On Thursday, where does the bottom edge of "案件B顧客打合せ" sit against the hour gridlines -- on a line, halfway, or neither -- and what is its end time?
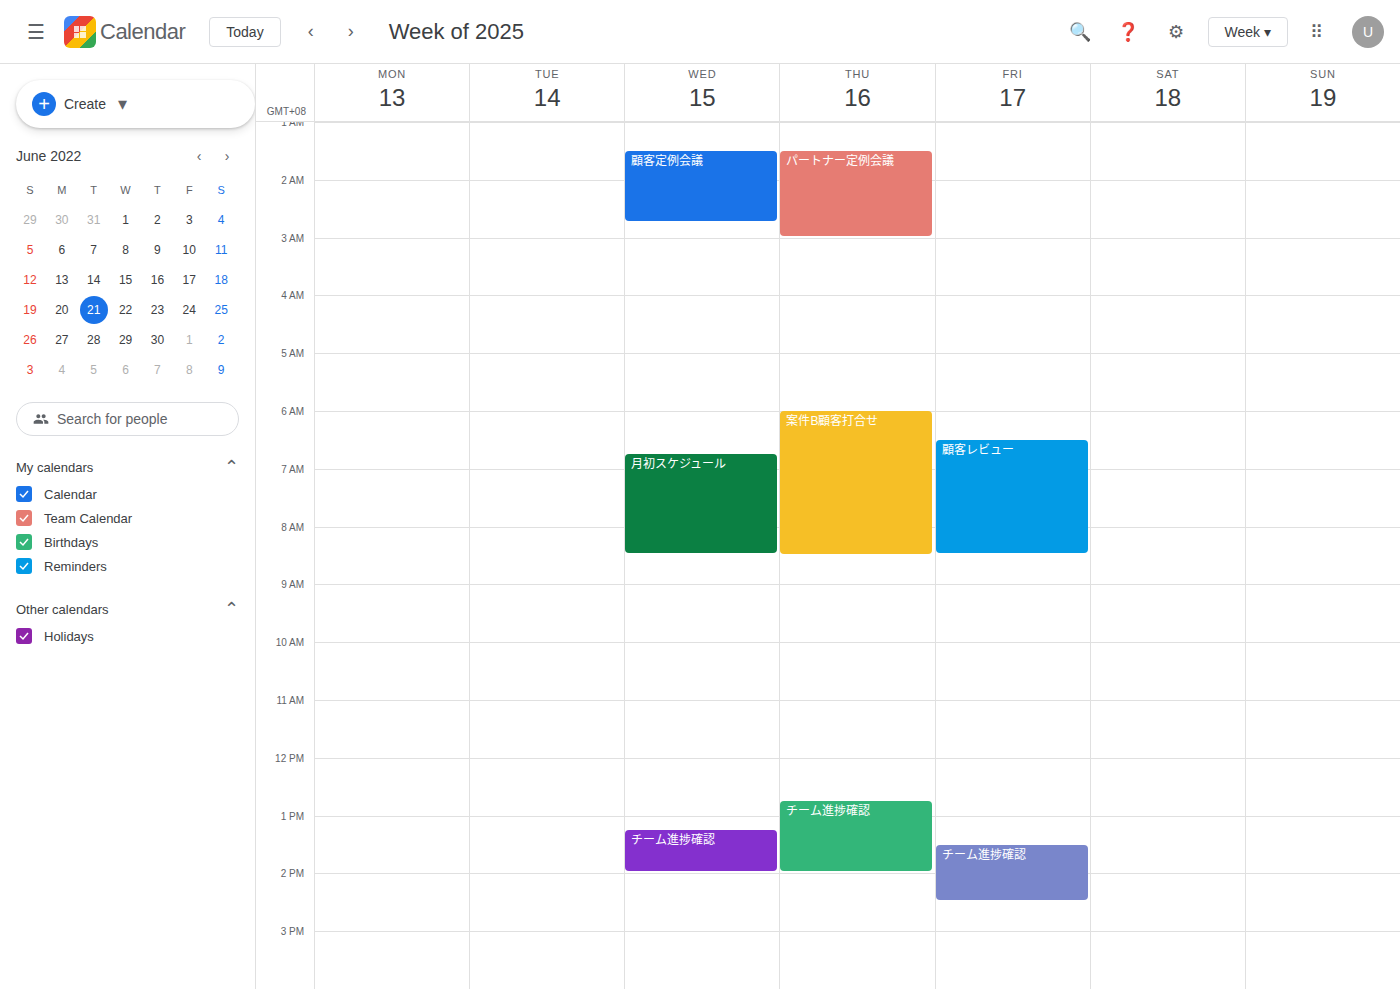
8:30 AM -- halfway between the 8 AM and 9 AM lines.